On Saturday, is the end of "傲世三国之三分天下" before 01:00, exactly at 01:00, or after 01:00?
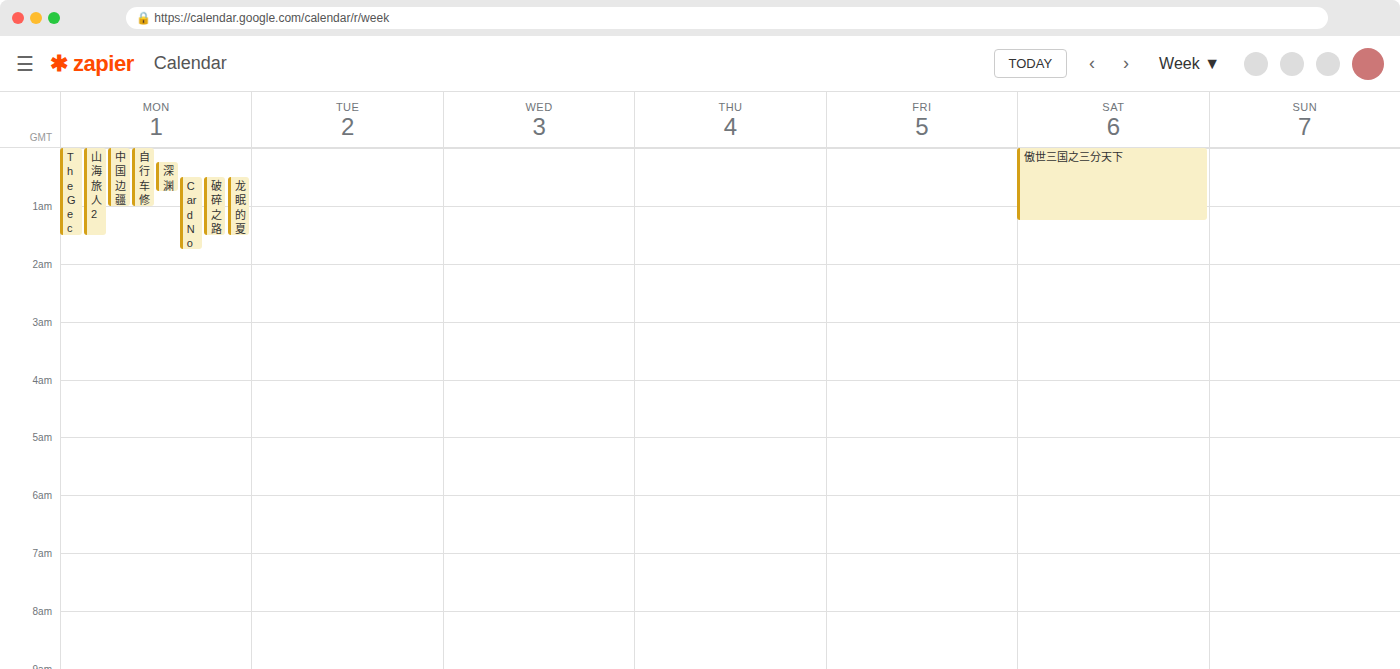
01:15 -- after 01:00, 15 minutes below the 01:00 line.